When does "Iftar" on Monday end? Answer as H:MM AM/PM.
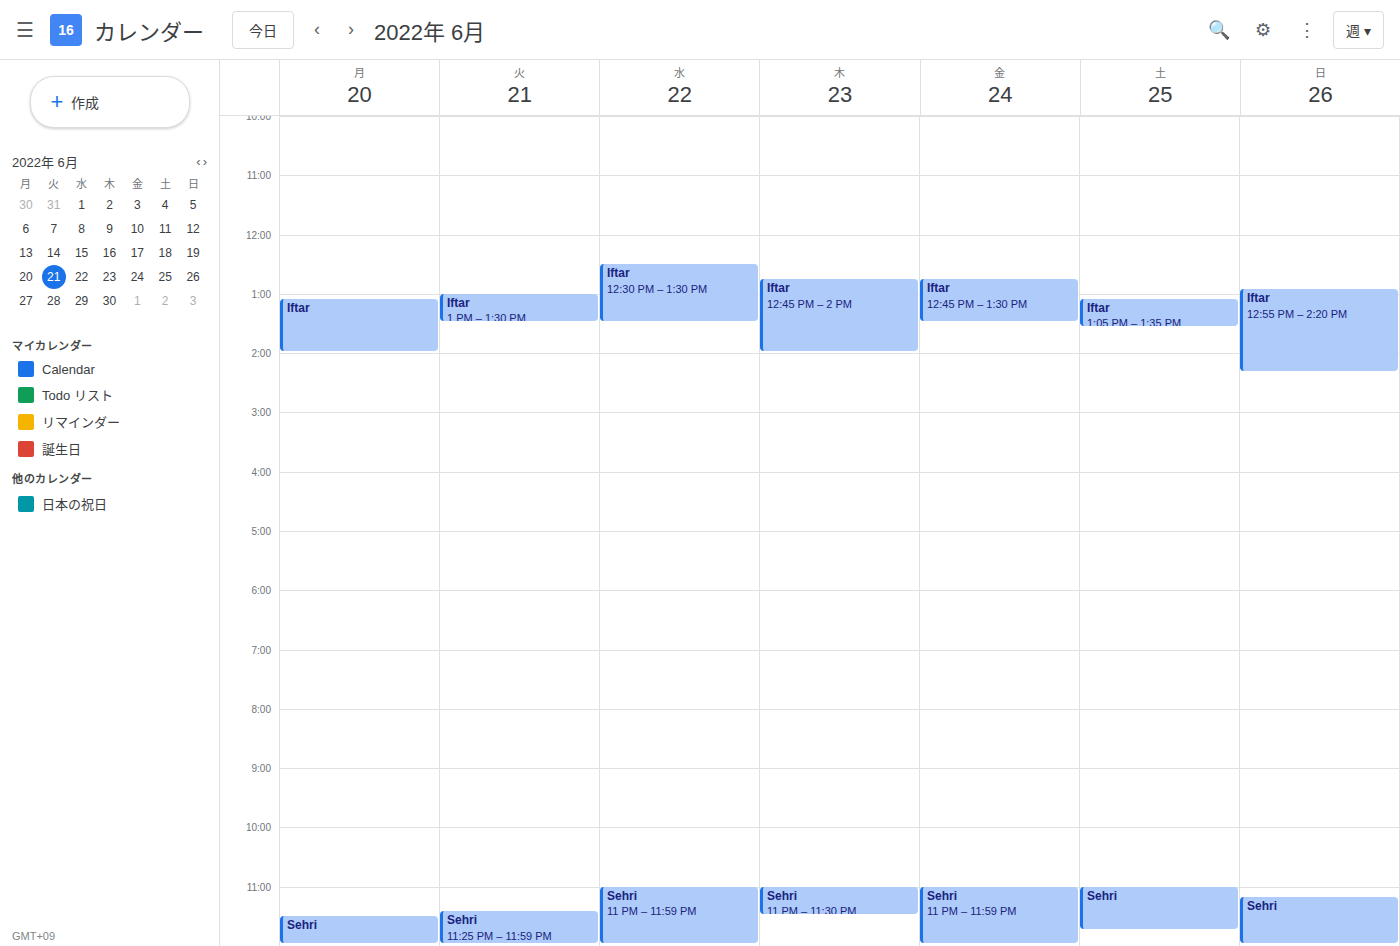
2:00 PM